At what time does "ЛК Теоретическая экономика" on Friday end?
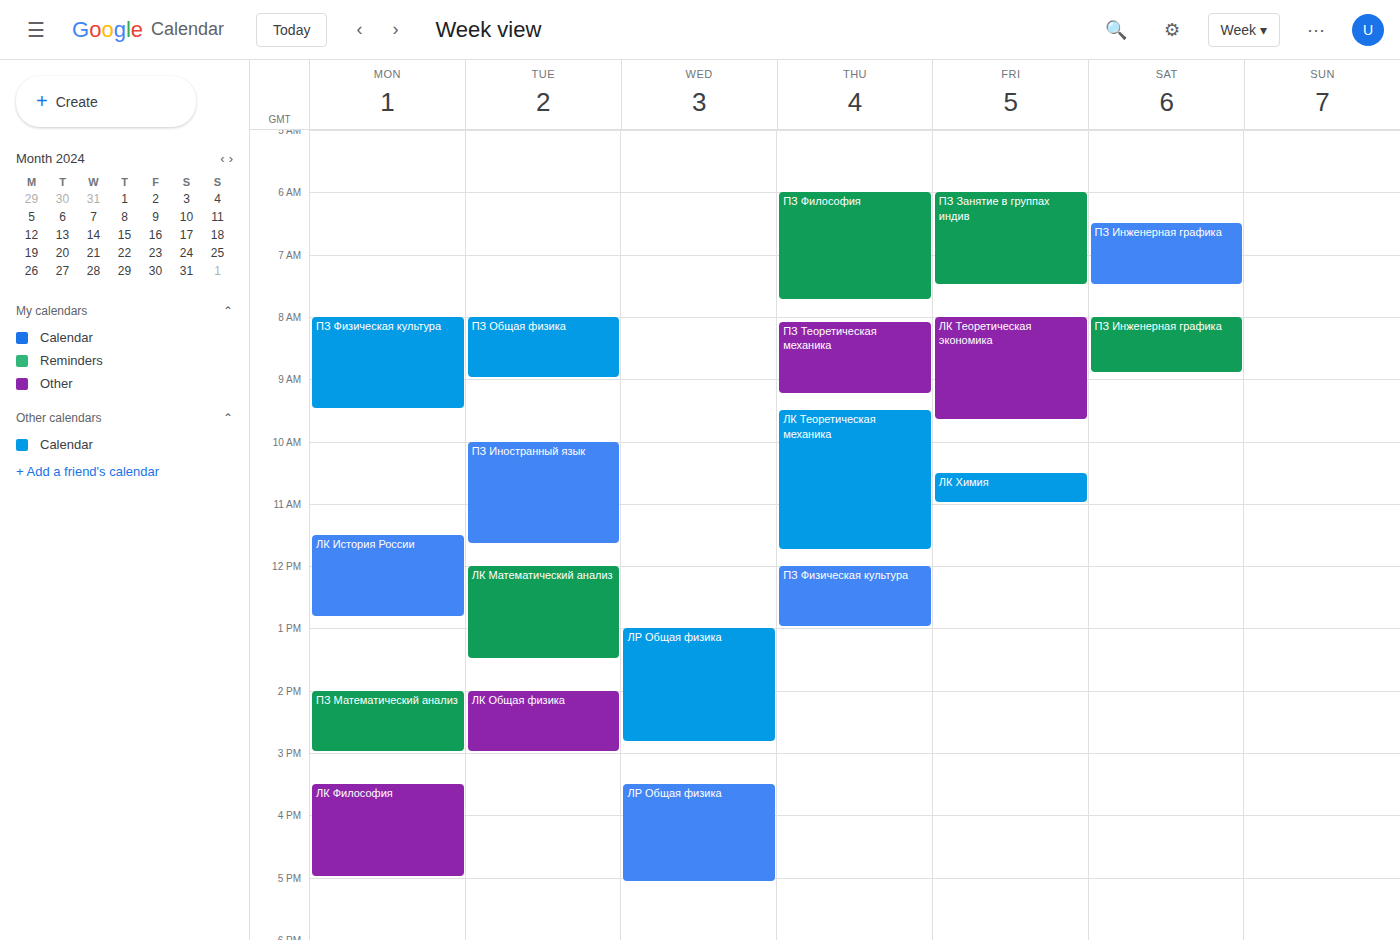
9:40 AM